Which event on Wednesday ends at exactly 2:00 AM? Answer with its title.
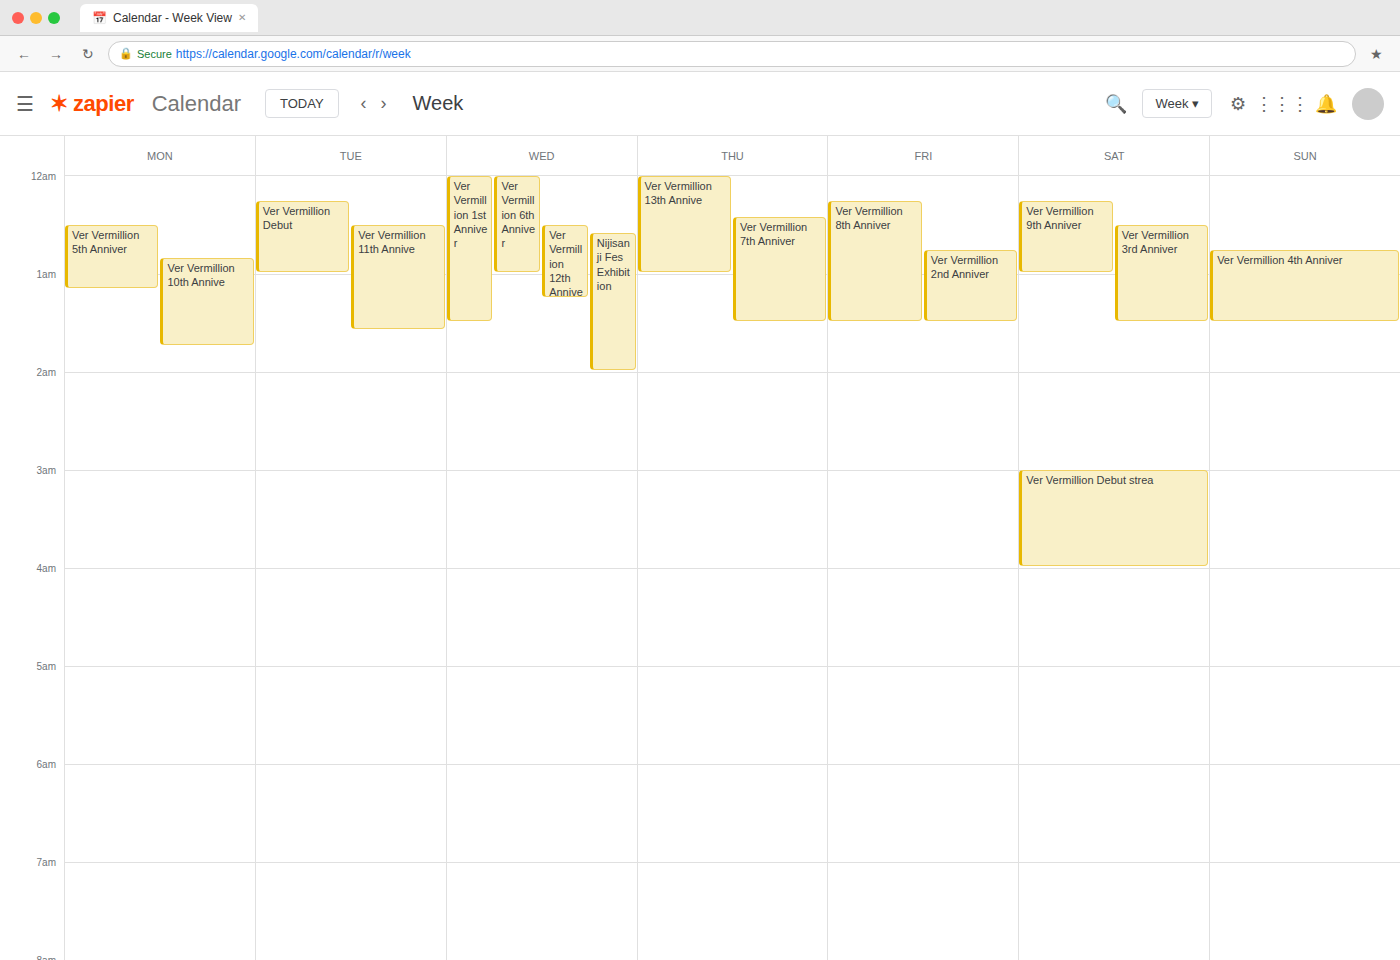
"Nijisanji Fes Exhibition"